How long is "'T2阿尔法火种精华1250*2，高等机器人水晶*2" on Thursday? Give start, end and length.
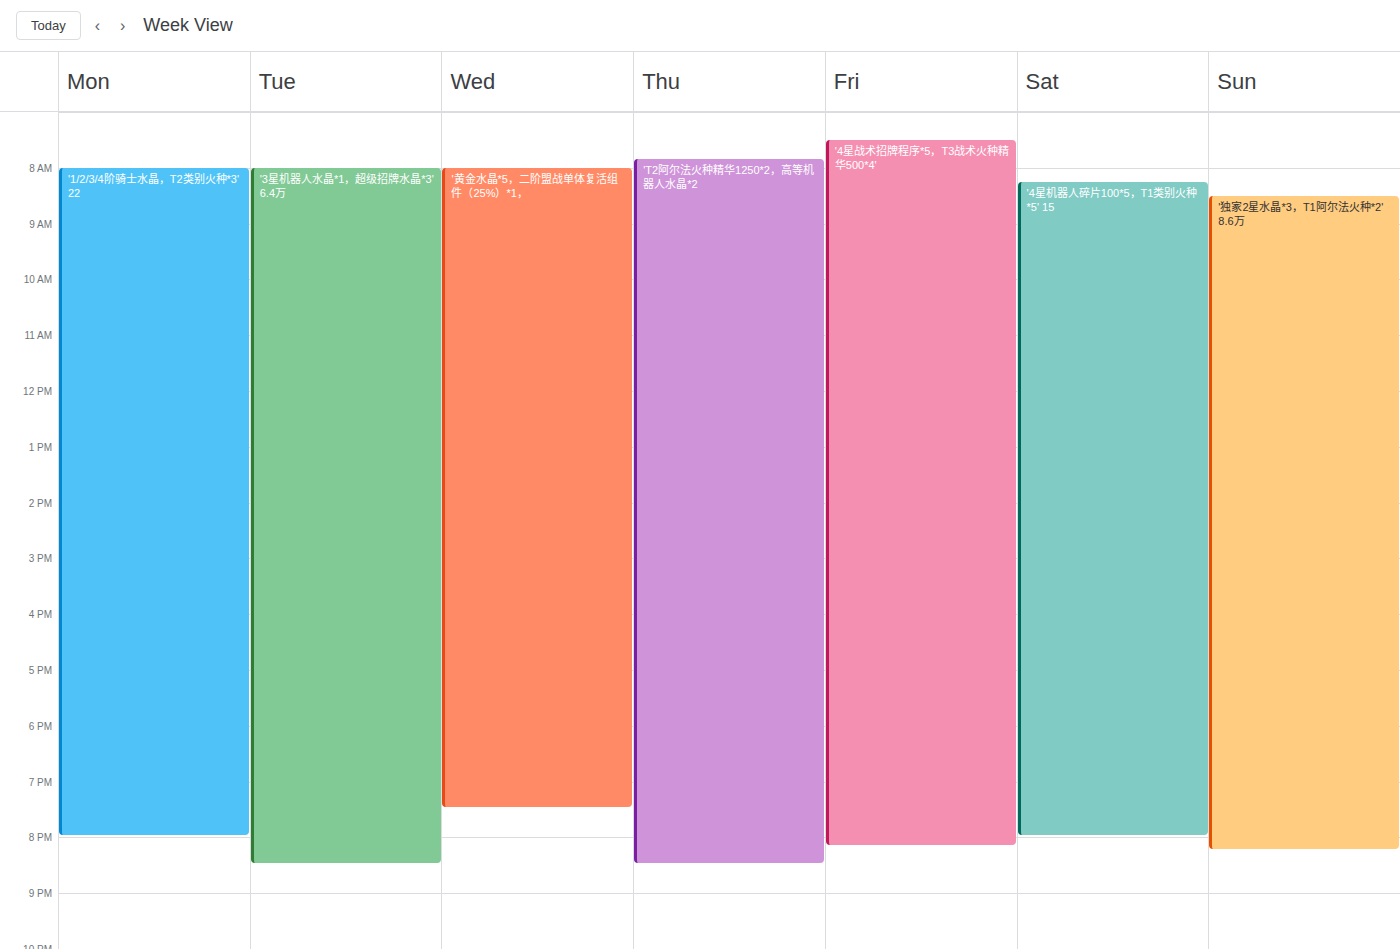
7:50 AM to 8:30 PM, 12 hours 40 minutes